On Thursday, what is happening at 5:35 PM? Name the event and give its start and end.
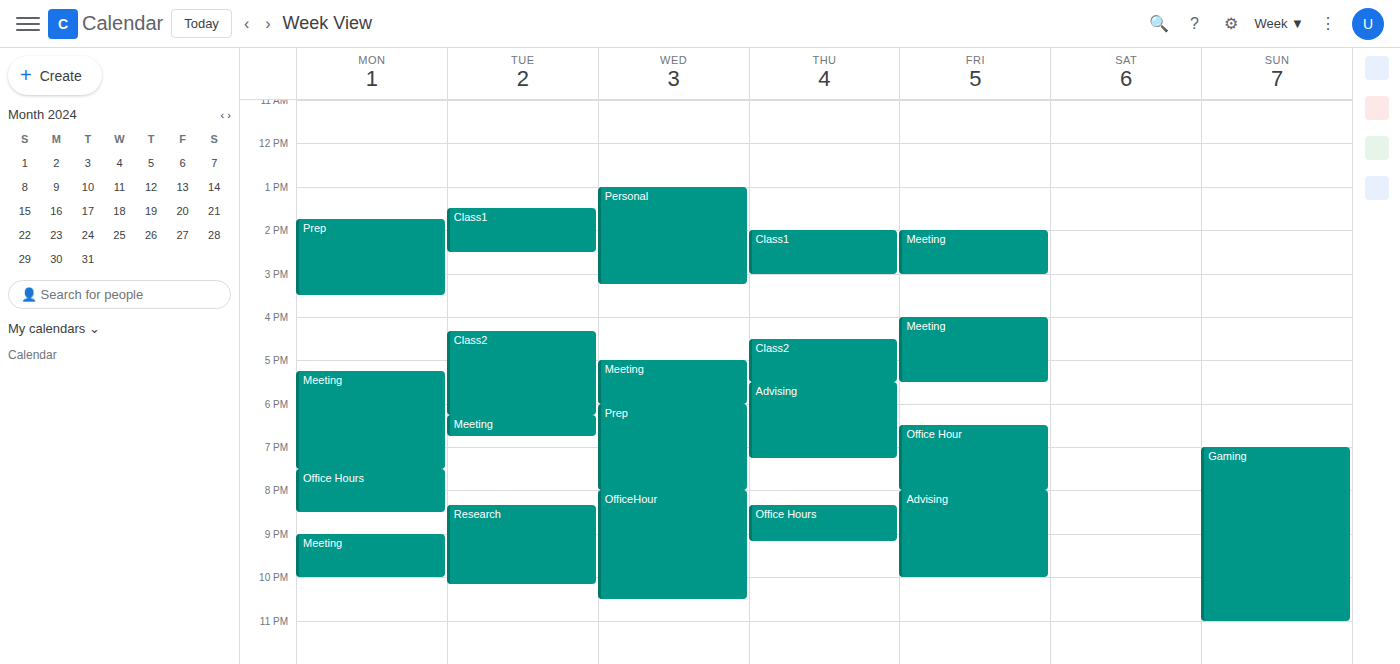
"Advising", 5:30 PM to 7:15 PM